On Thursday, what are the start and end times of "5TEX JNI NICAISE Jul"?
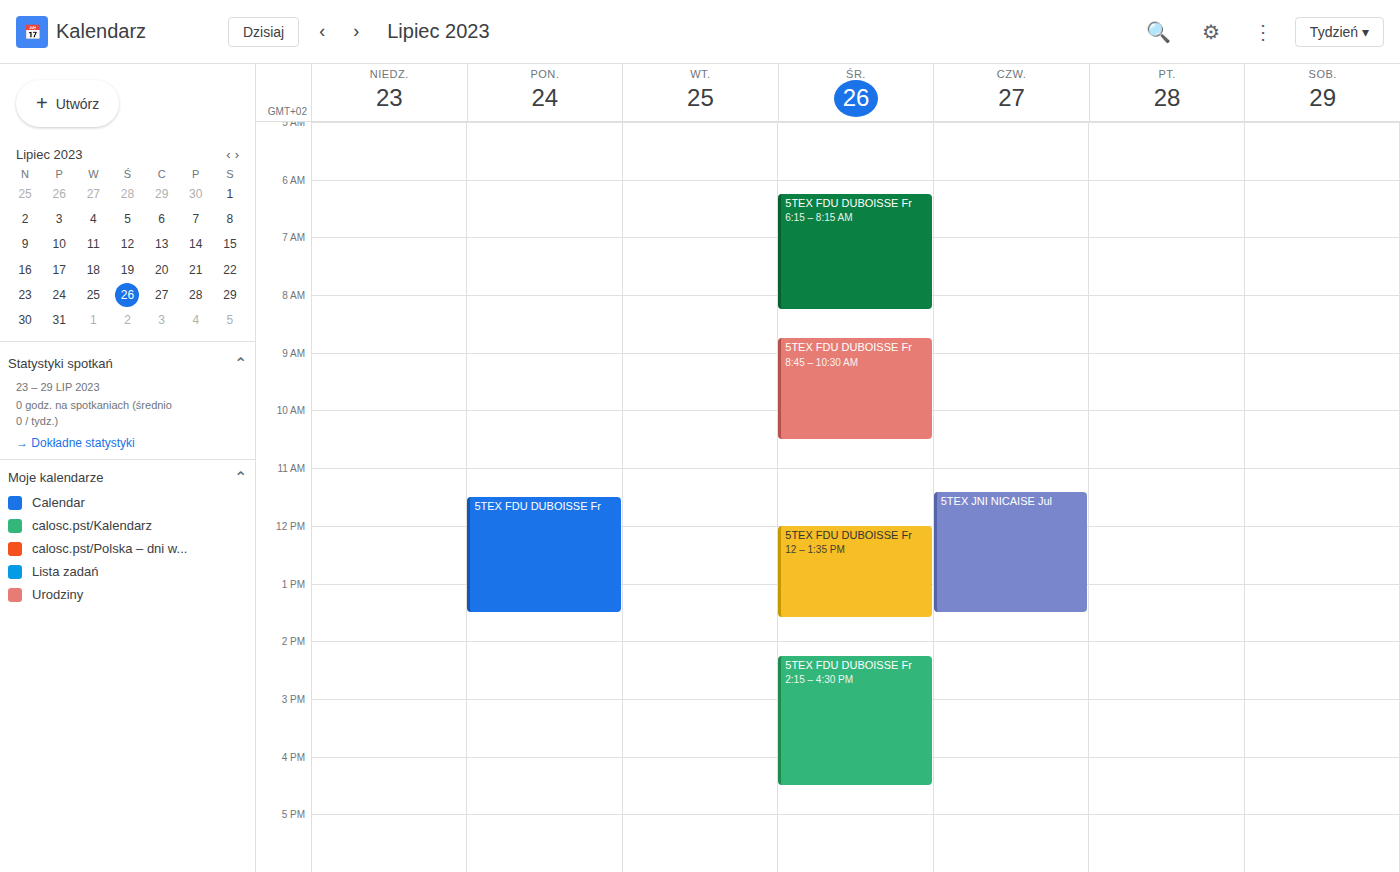
11:25 AM to 1:30 PM